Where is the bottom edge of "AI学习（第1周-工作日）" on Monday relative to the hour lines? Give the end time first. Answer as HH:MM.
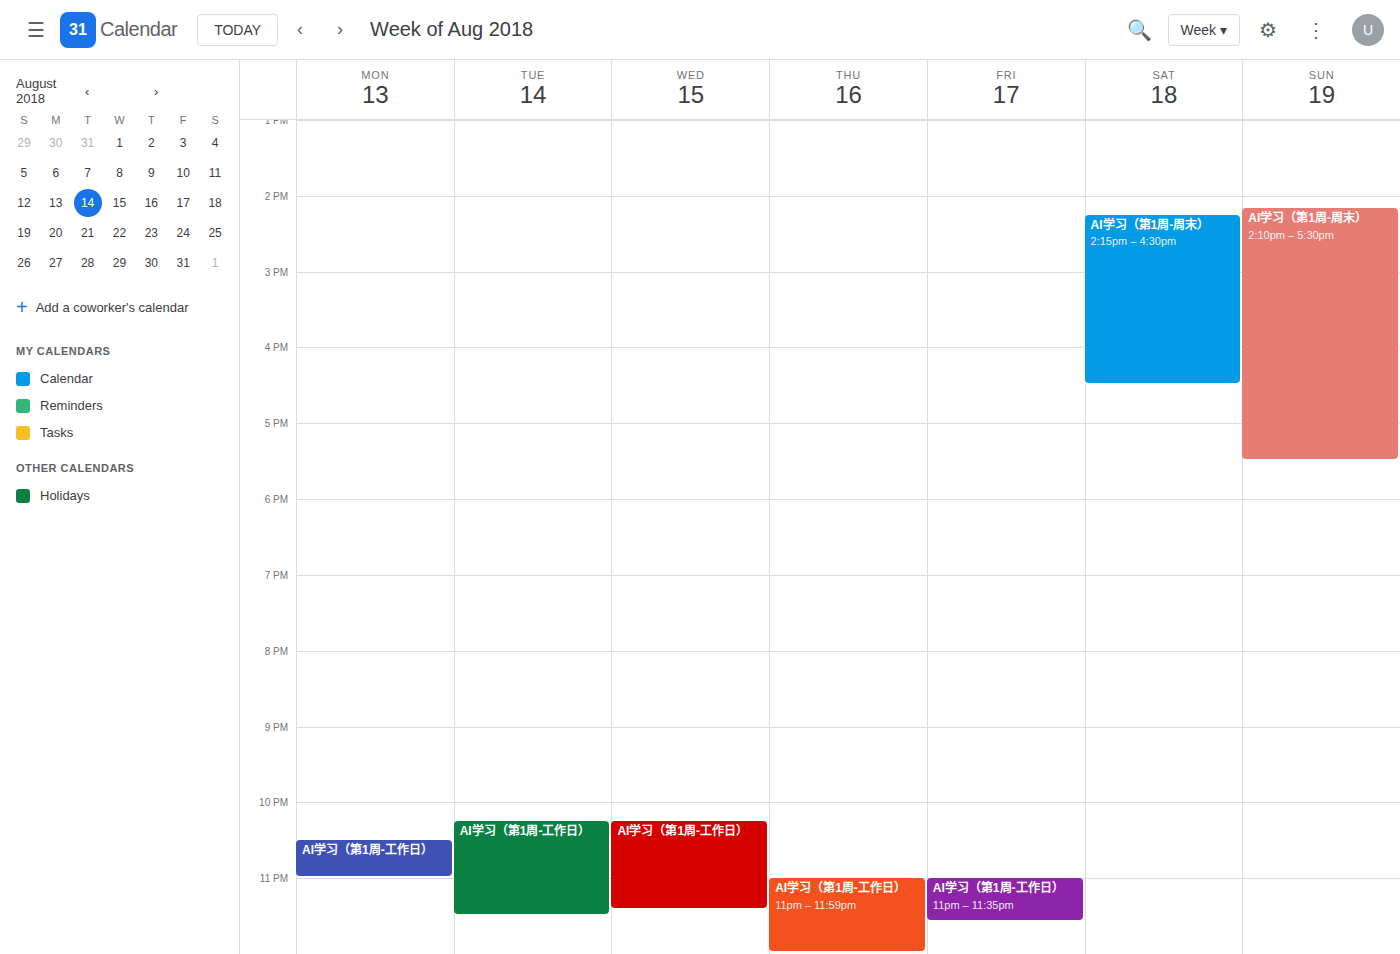
23:00 -- exactly on the 23:00 line.